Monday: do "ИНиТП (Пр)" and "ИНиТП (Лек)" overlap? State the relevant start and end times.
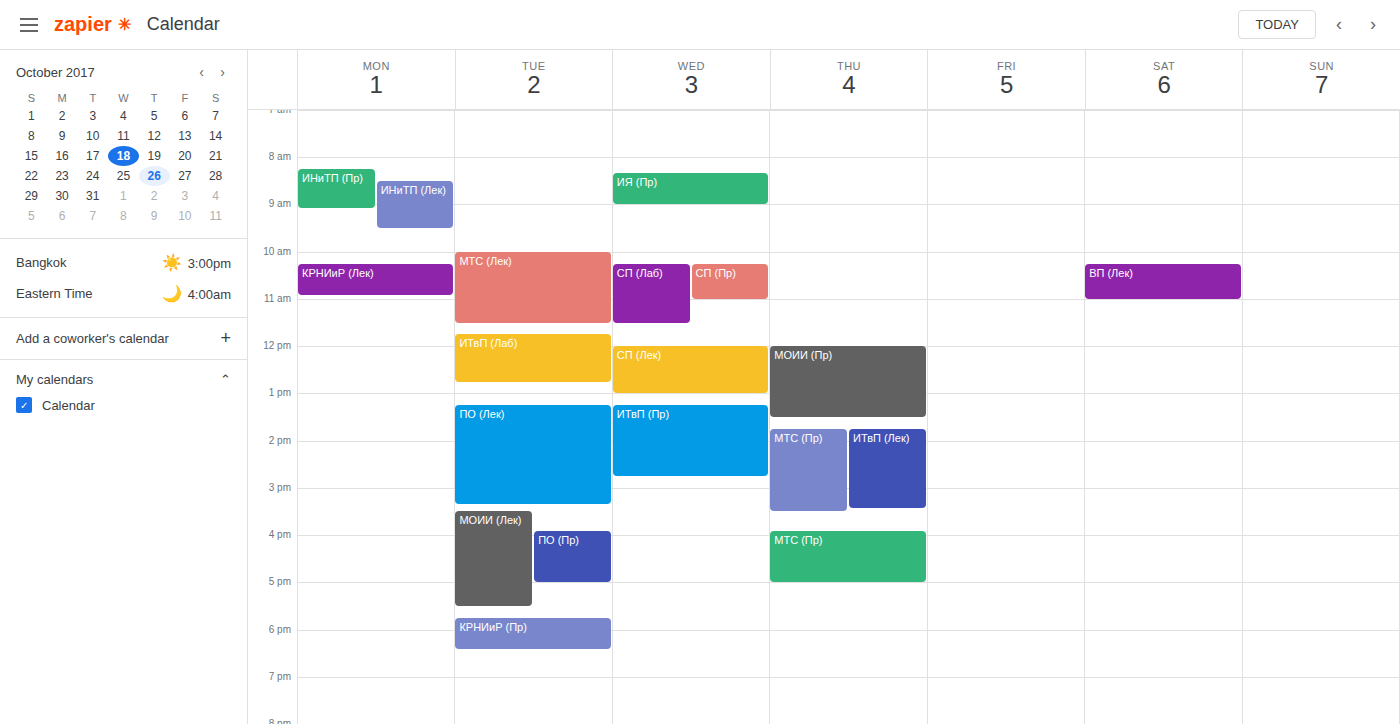
"ИНиТП (Лек)" starts at 8:30 AM, before "ИНиТП (Пр)" ends at 9:05 AM -- they overlap.